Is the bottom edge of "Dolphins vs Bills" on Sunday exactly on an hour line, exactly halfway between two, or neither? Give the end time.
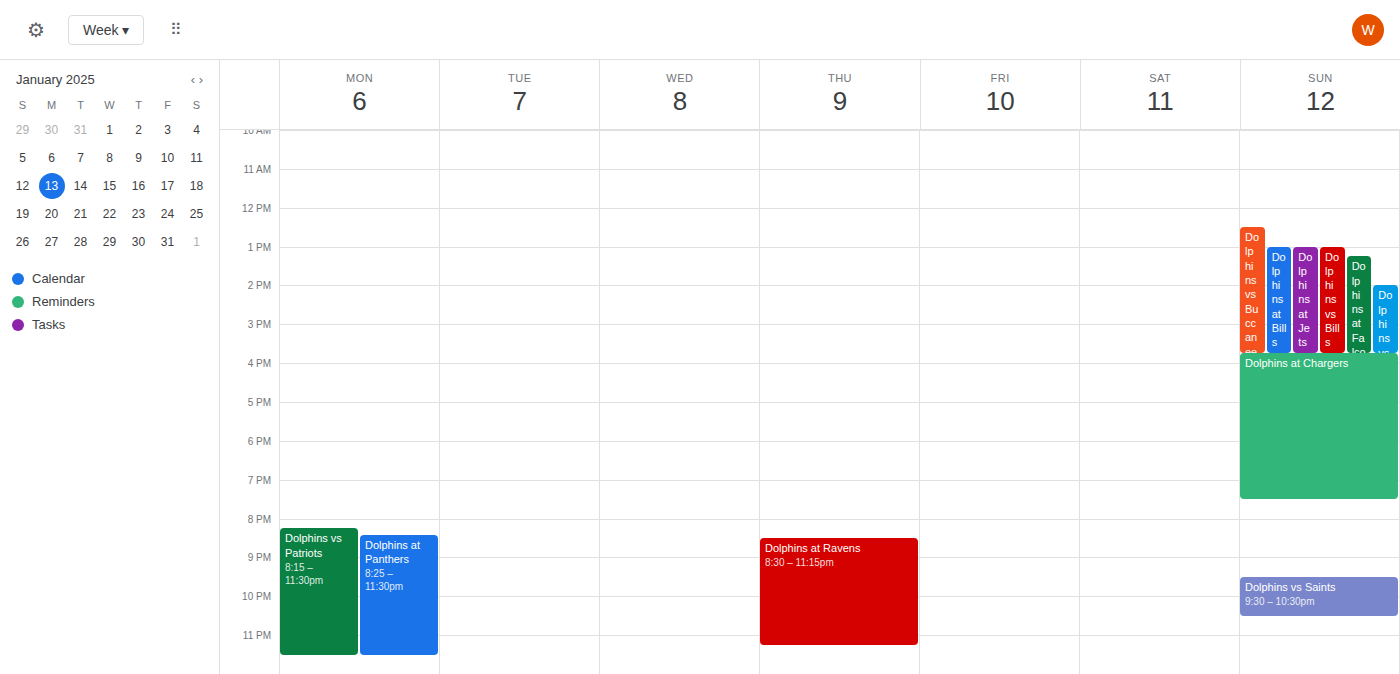
3:45 PM -- neither: three quarters of the way from the 3 PM line to the 4 PM line.